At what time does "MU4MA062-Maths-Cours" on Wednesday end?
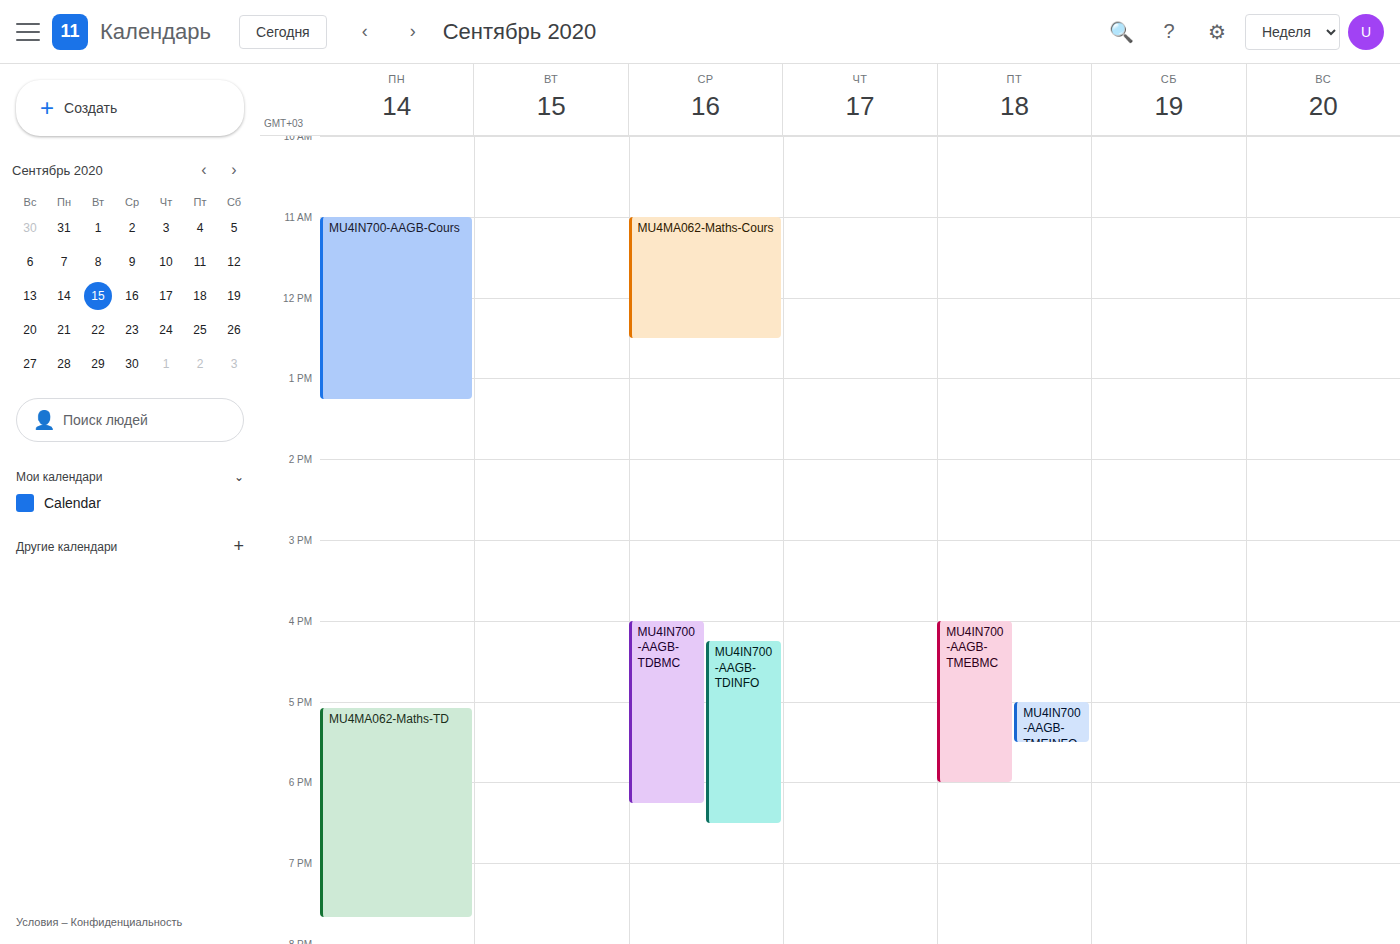
12:30 PM